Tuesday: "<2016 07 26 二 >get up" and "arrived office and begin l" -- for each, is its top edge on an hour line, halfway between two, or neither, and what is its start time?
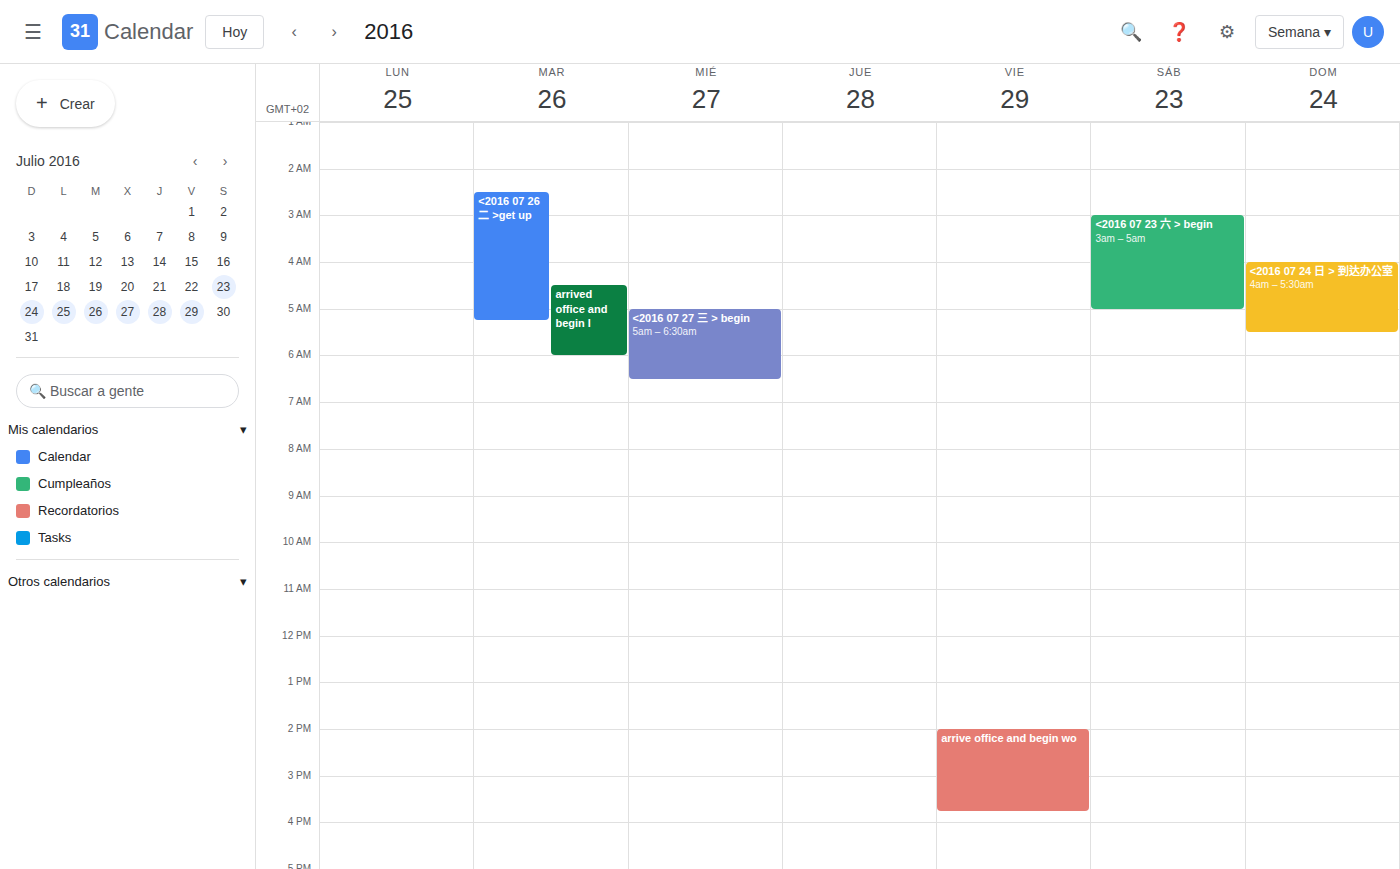
"<2016 07 26 二 >get up": 02:30, halfway between the 02:00 and 03:00 lines. "arrived office and begin l": 04:30, halfway between the 04:00 and 05:00 lines.